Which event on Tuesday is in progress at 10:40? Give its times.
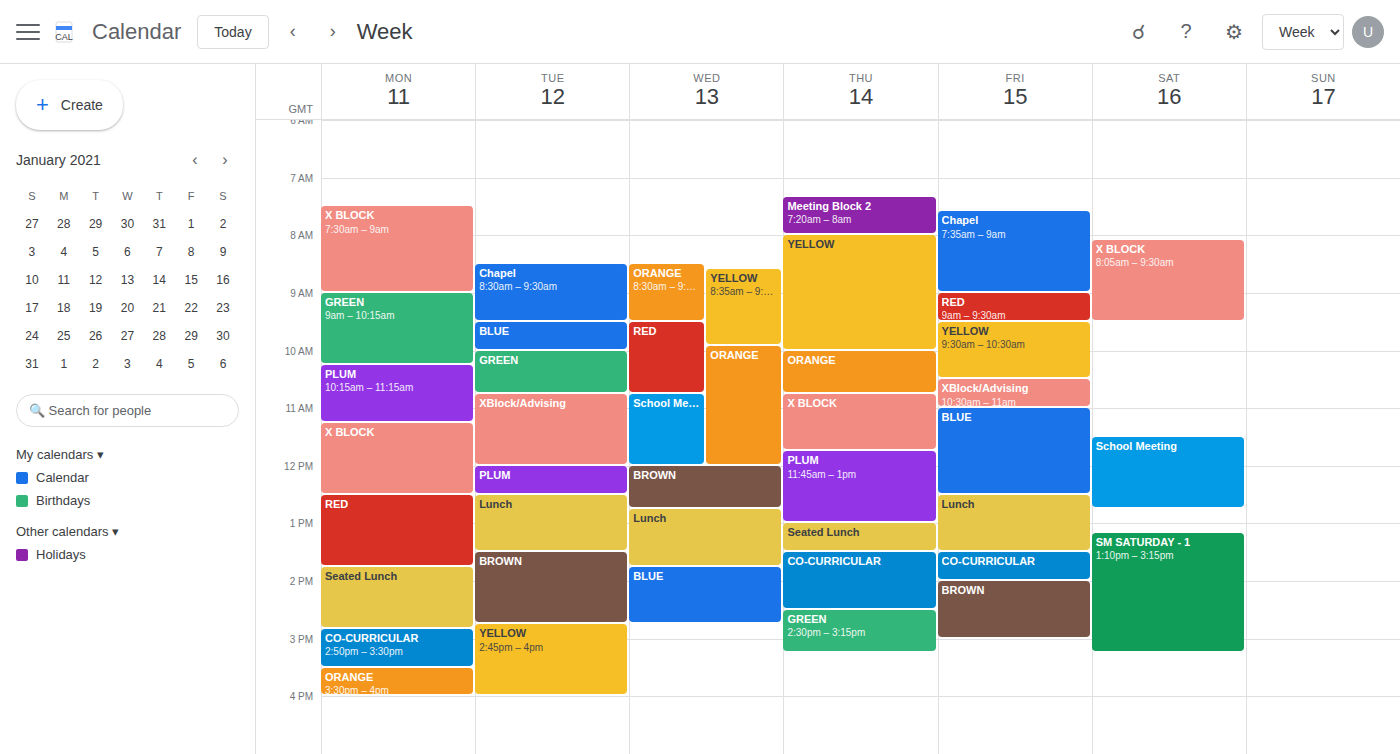
"GREEN", 10:00 to 10:45